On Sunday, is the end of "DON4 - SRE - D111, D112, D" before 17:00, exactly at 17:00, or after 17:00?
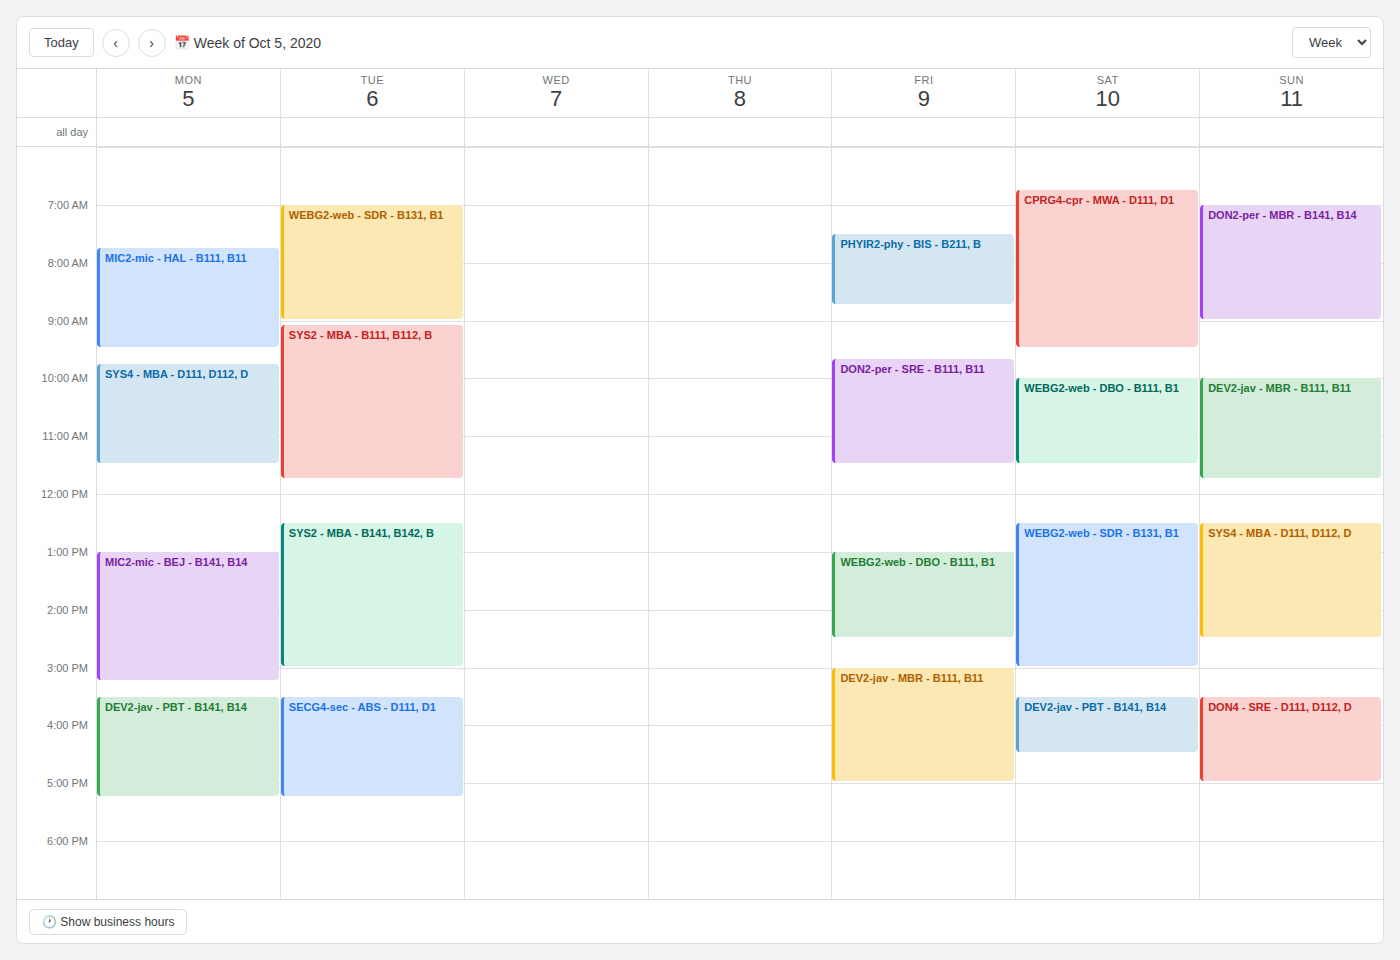
17:00 -- exactly at 17:00, on the 17:00 line.